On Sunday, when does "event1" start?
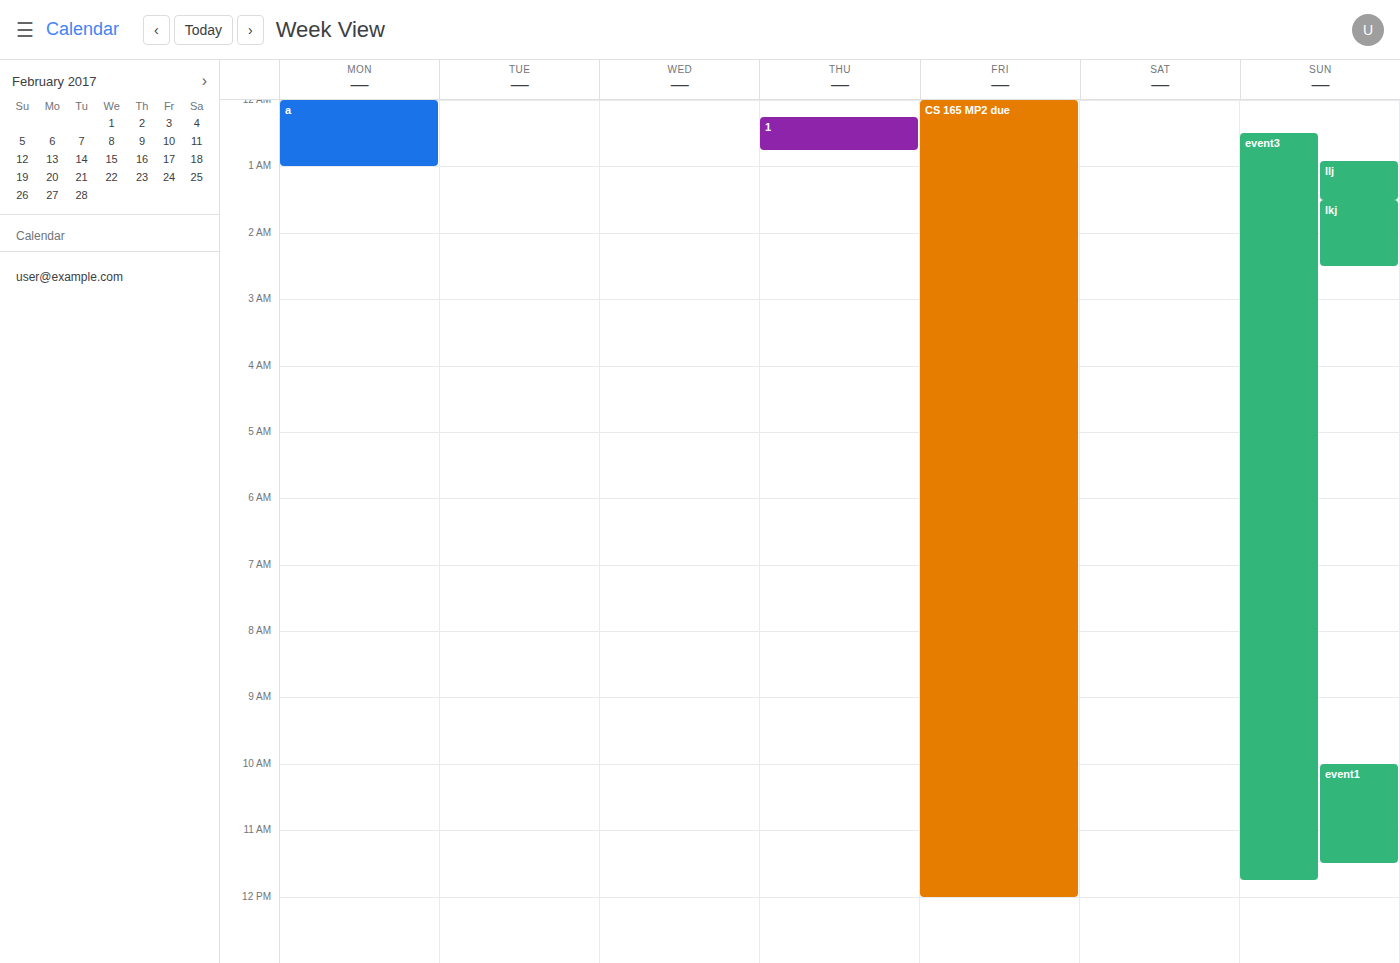
10:00 AM